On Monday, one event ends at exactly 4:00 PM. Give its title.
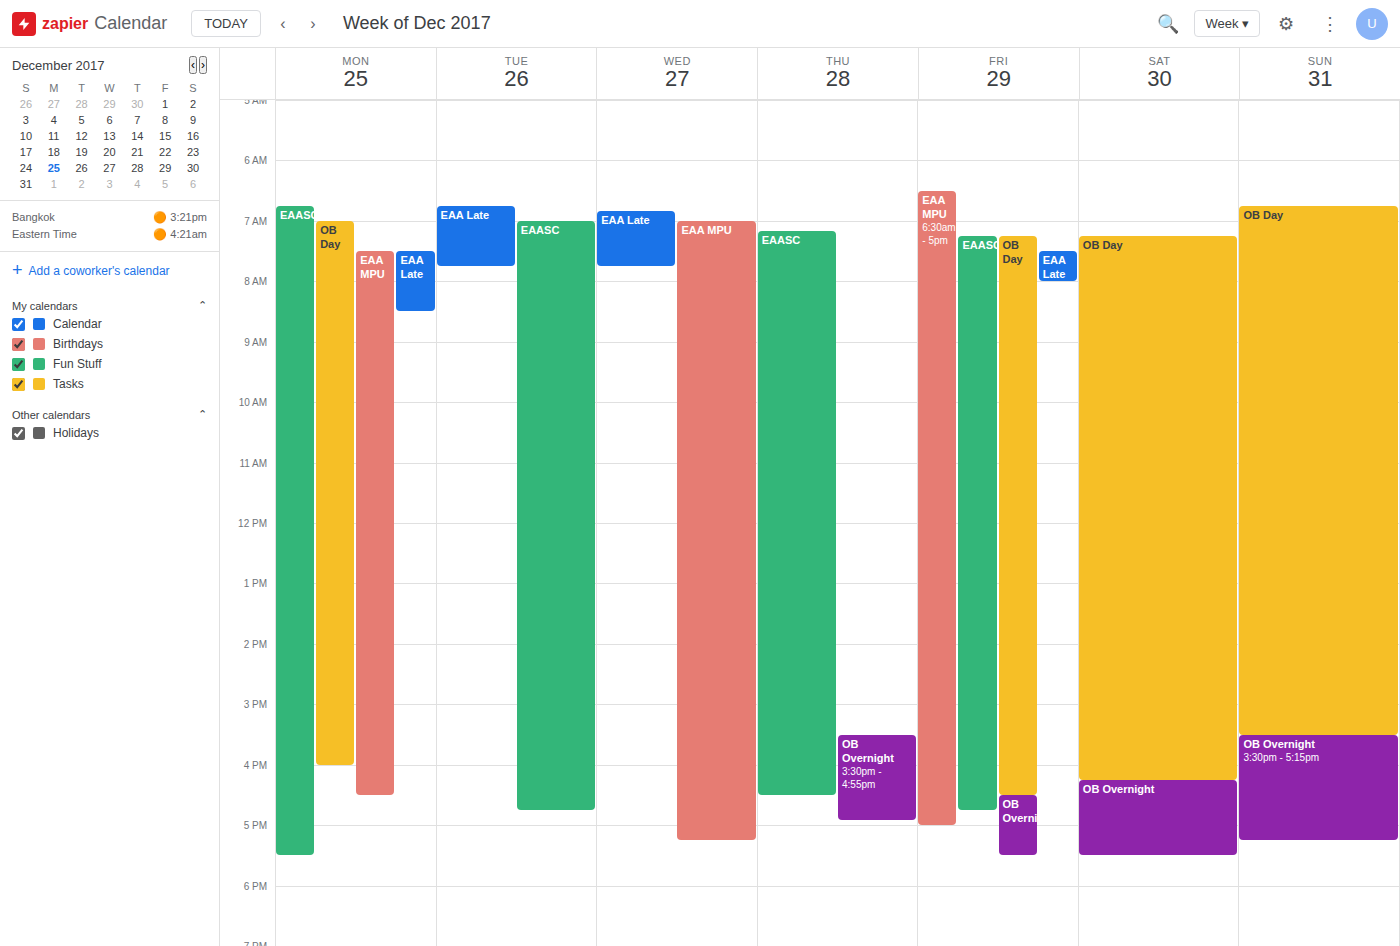
"OB Day"